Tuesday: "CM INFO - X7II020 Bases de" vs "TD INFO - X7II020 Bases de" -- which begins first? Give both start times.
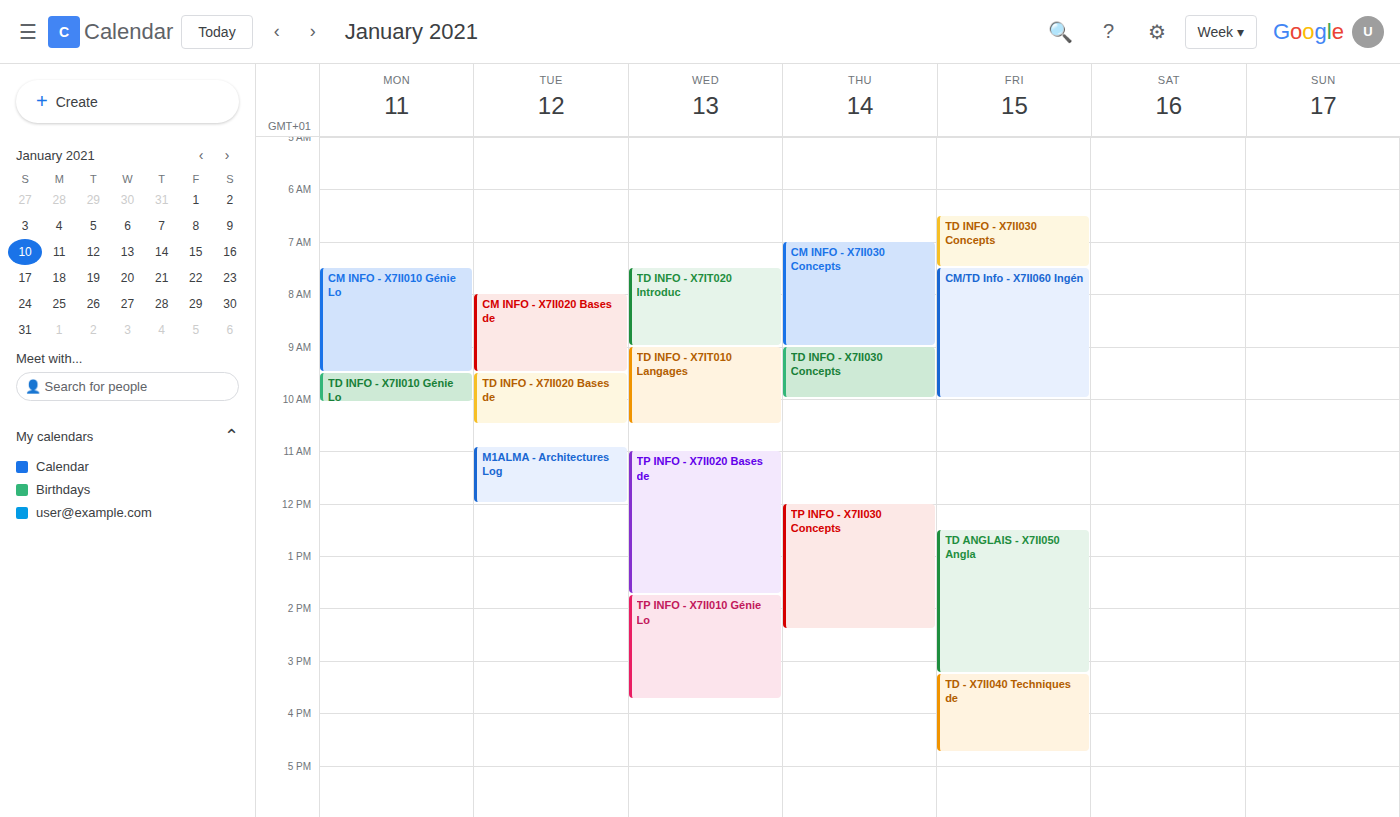
"CM INFO - X7II020 Bases de" 08:00; "TD INFO - X7II020 Bases de" 09:30.